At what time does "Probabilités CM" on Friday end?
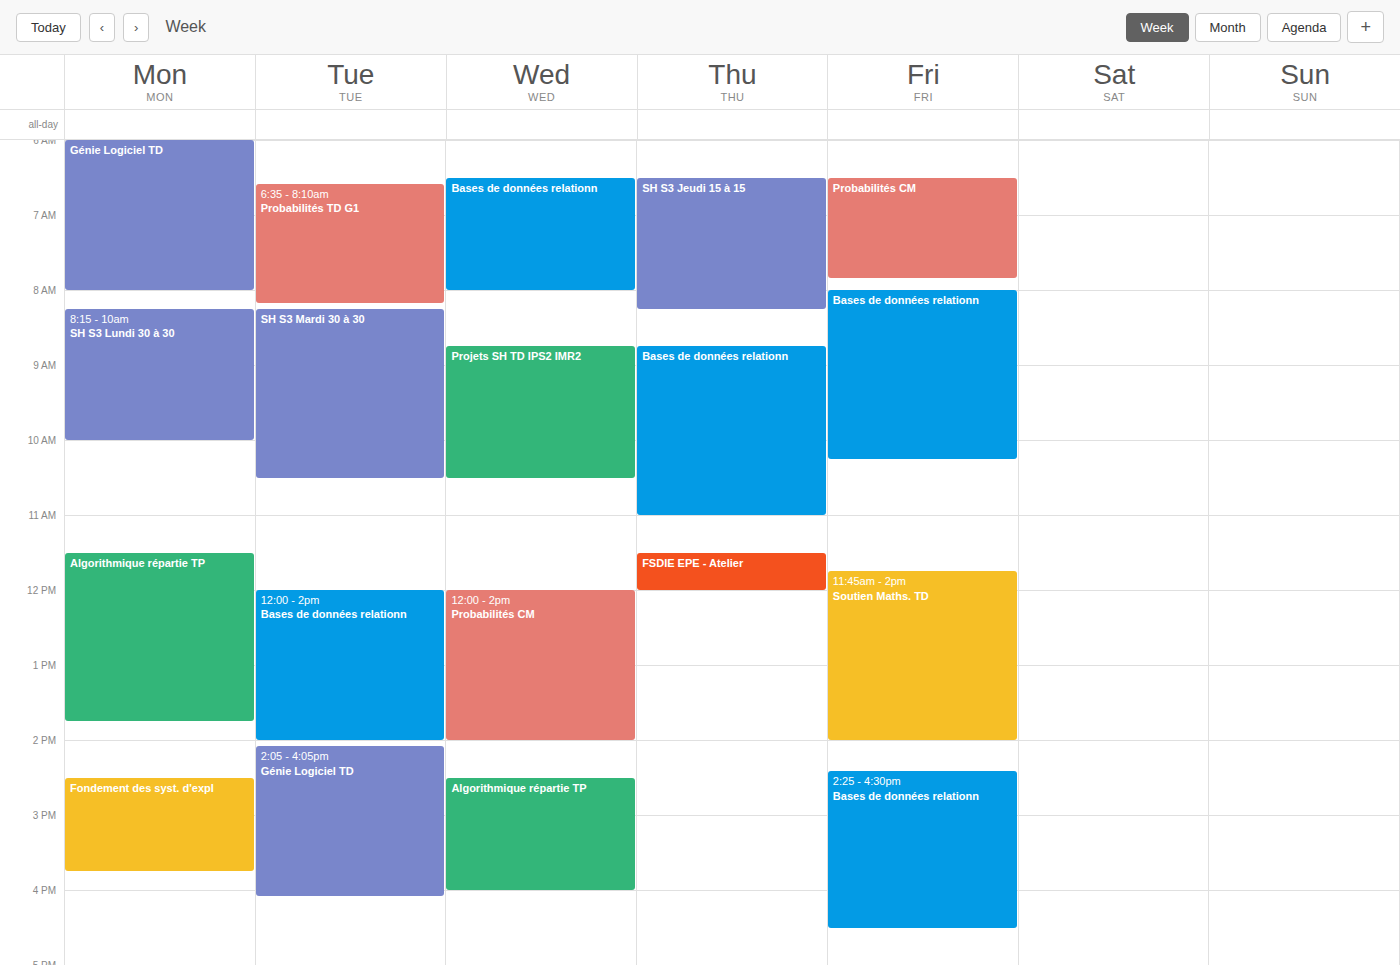
7:50 AM